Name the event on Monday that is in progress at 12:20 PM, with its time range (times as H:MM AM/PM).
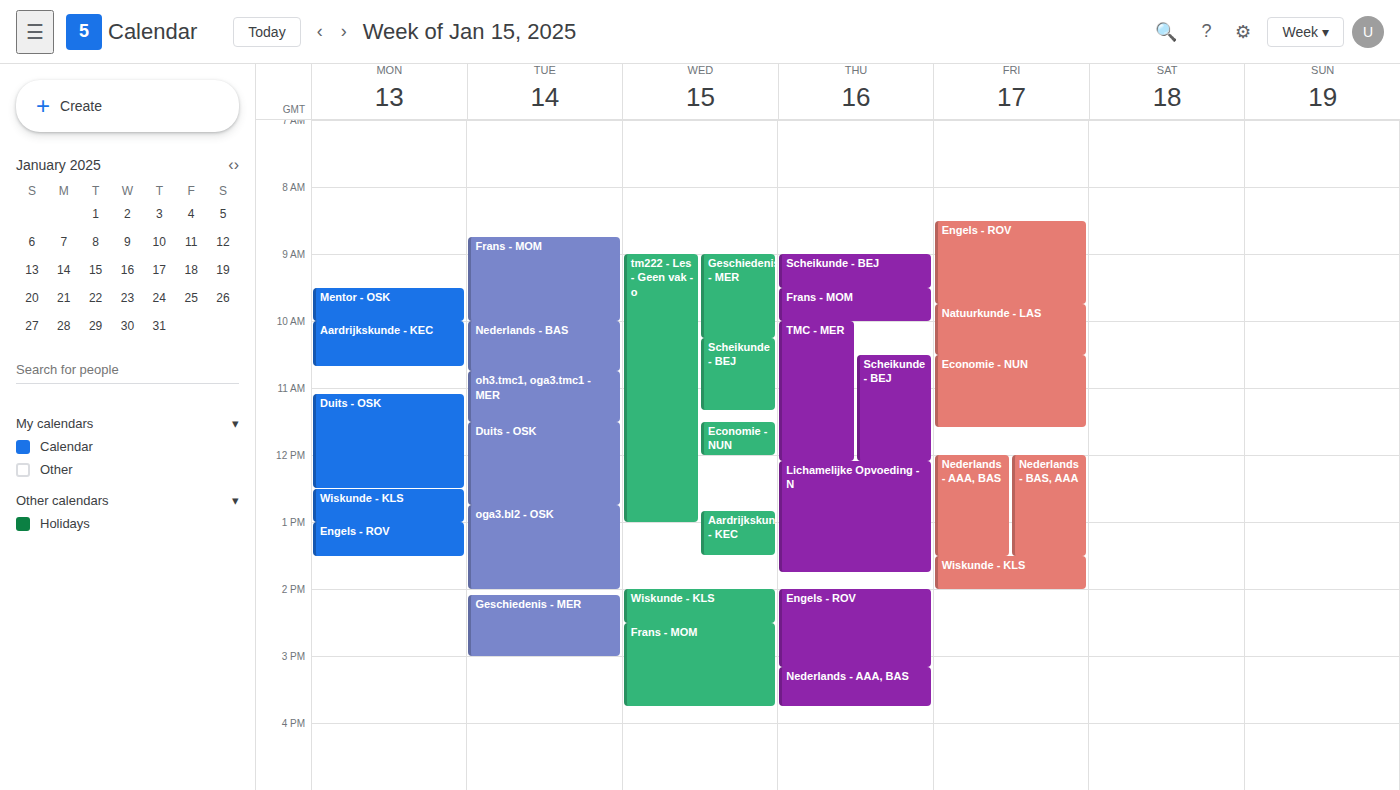
"Duits - OSK", 11:05 AM to 12:30 PM